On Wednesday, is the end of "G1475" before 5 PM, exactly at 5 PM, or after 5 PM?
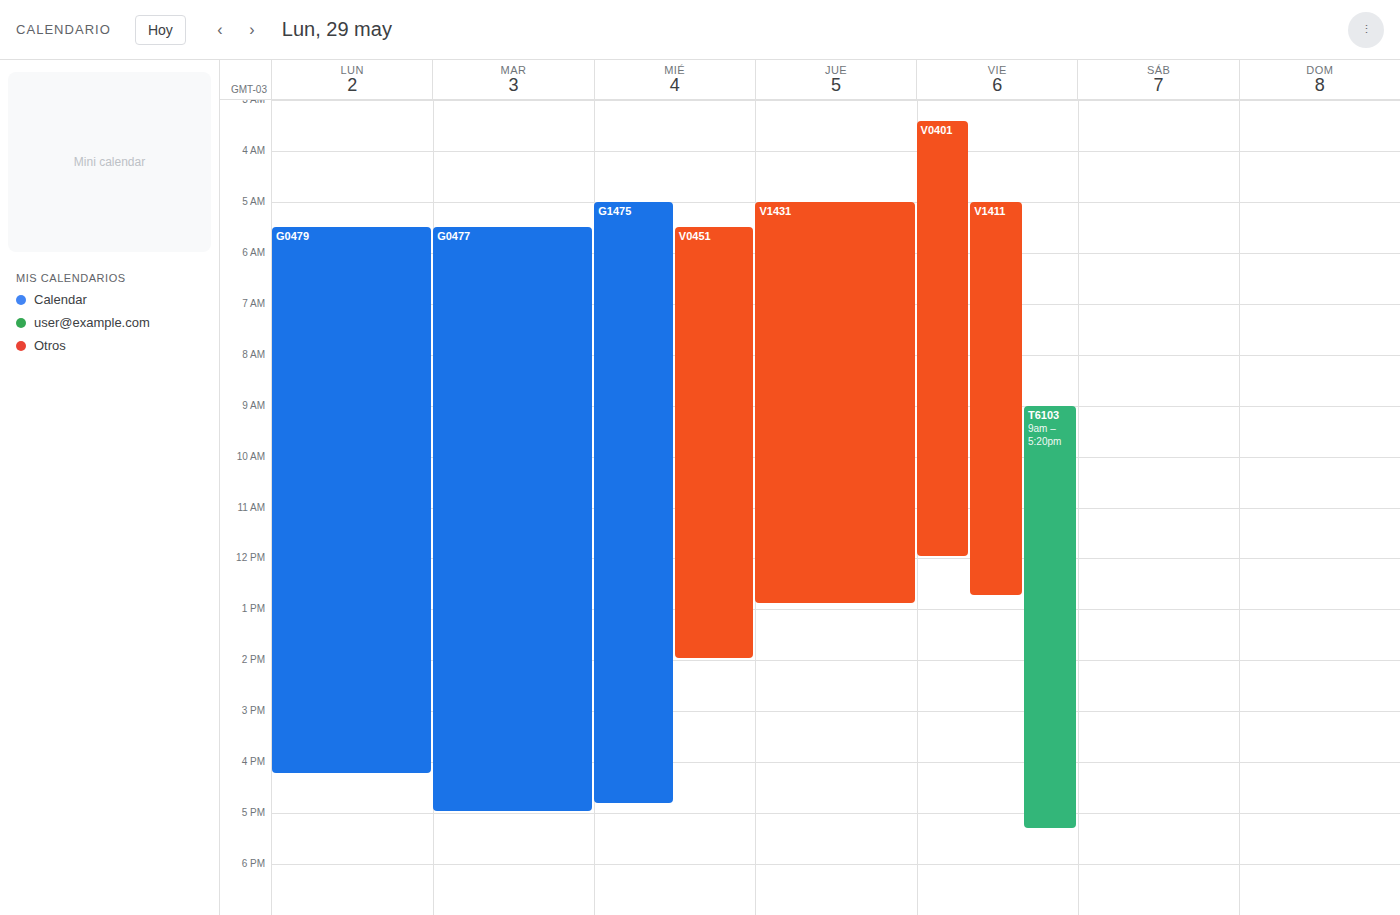
4:50 PM -- before 5 PM, 10 minutes above the 5 PM line.